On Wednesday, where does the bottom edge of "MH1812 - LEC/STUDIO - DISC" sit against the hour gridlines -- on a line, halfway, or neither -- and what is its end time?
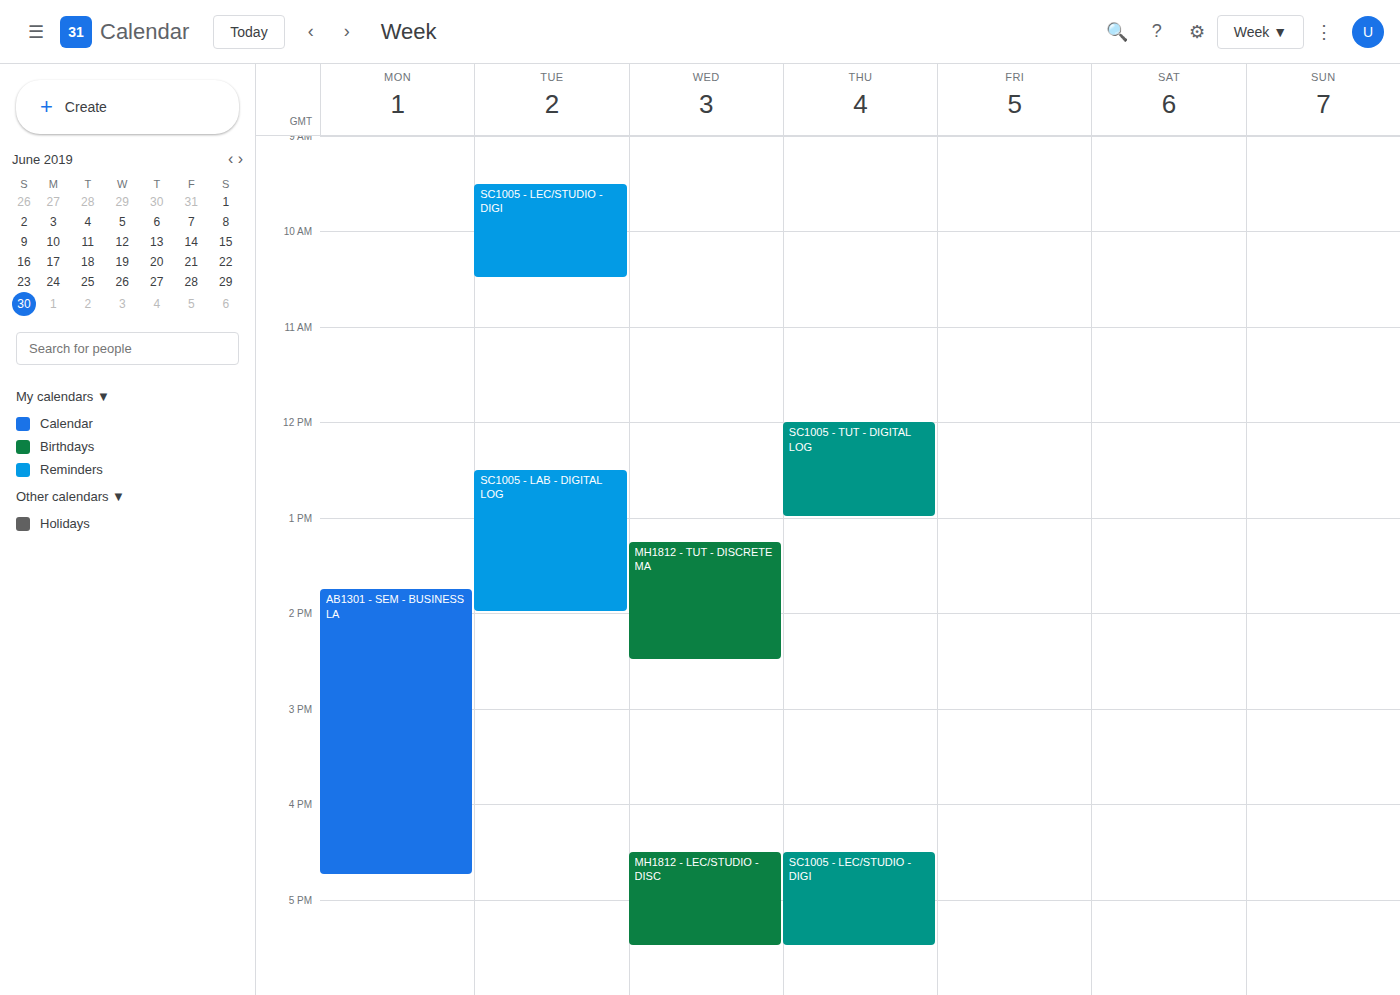
17:30 -- halfway between the 17:00 and 18:00 lines.